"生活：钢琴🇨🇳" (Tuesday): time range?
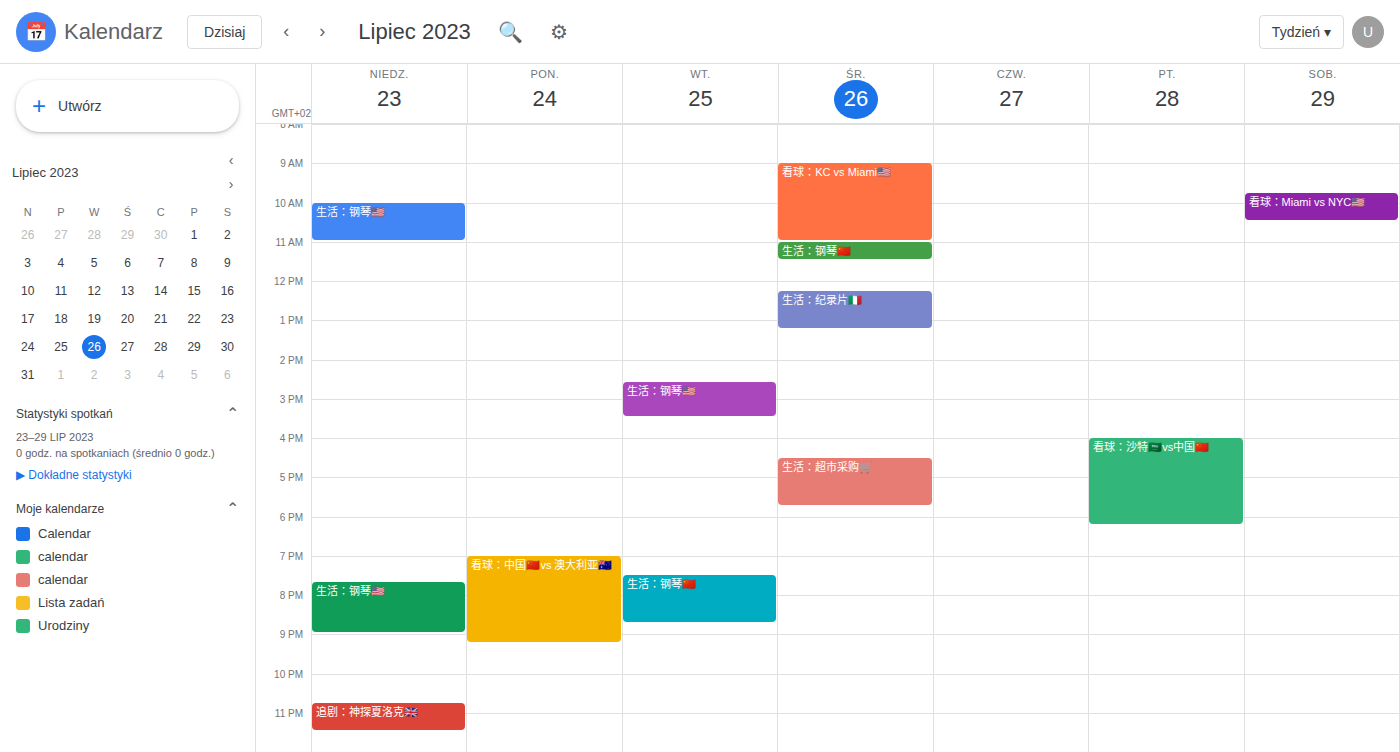
19:30 to 20:45